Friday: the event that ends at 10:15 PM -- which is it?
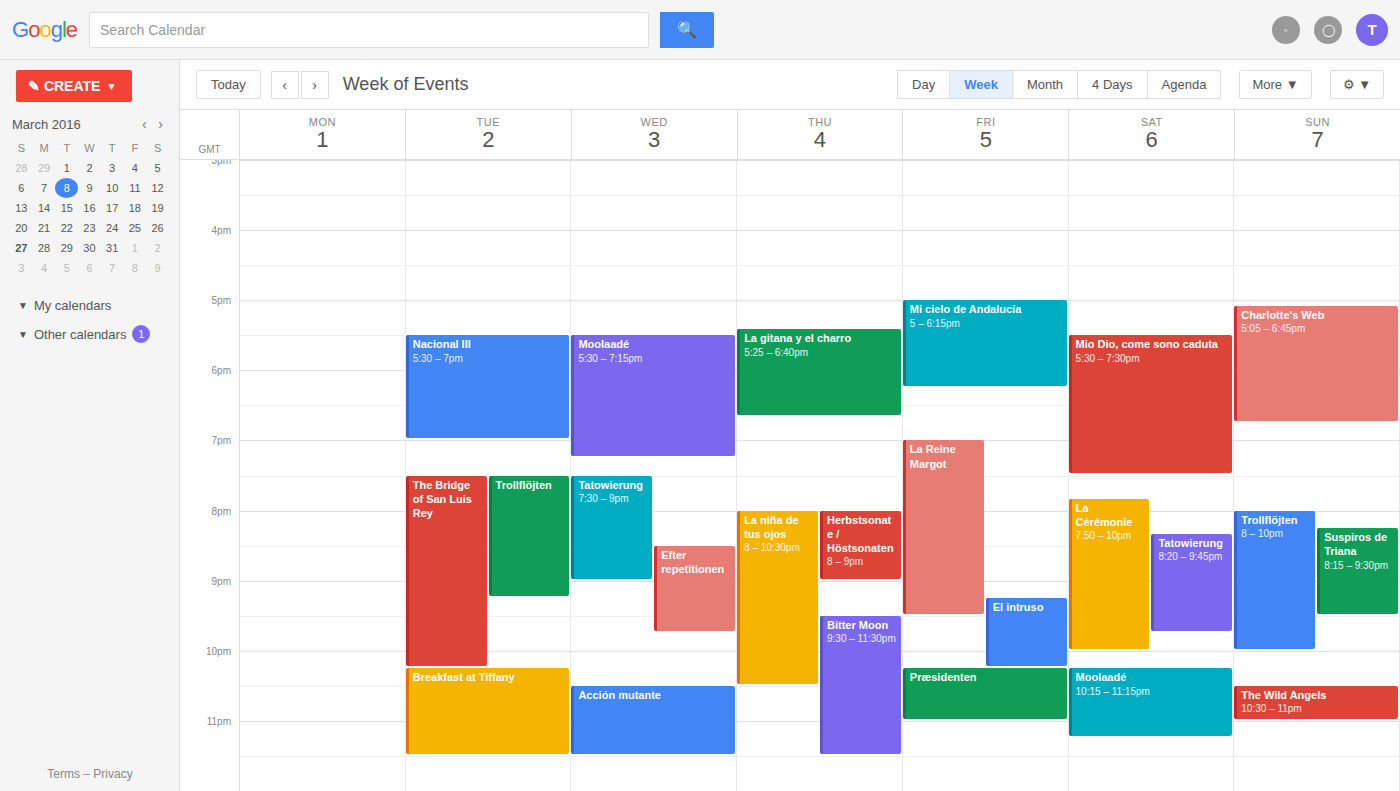
"El intruso"